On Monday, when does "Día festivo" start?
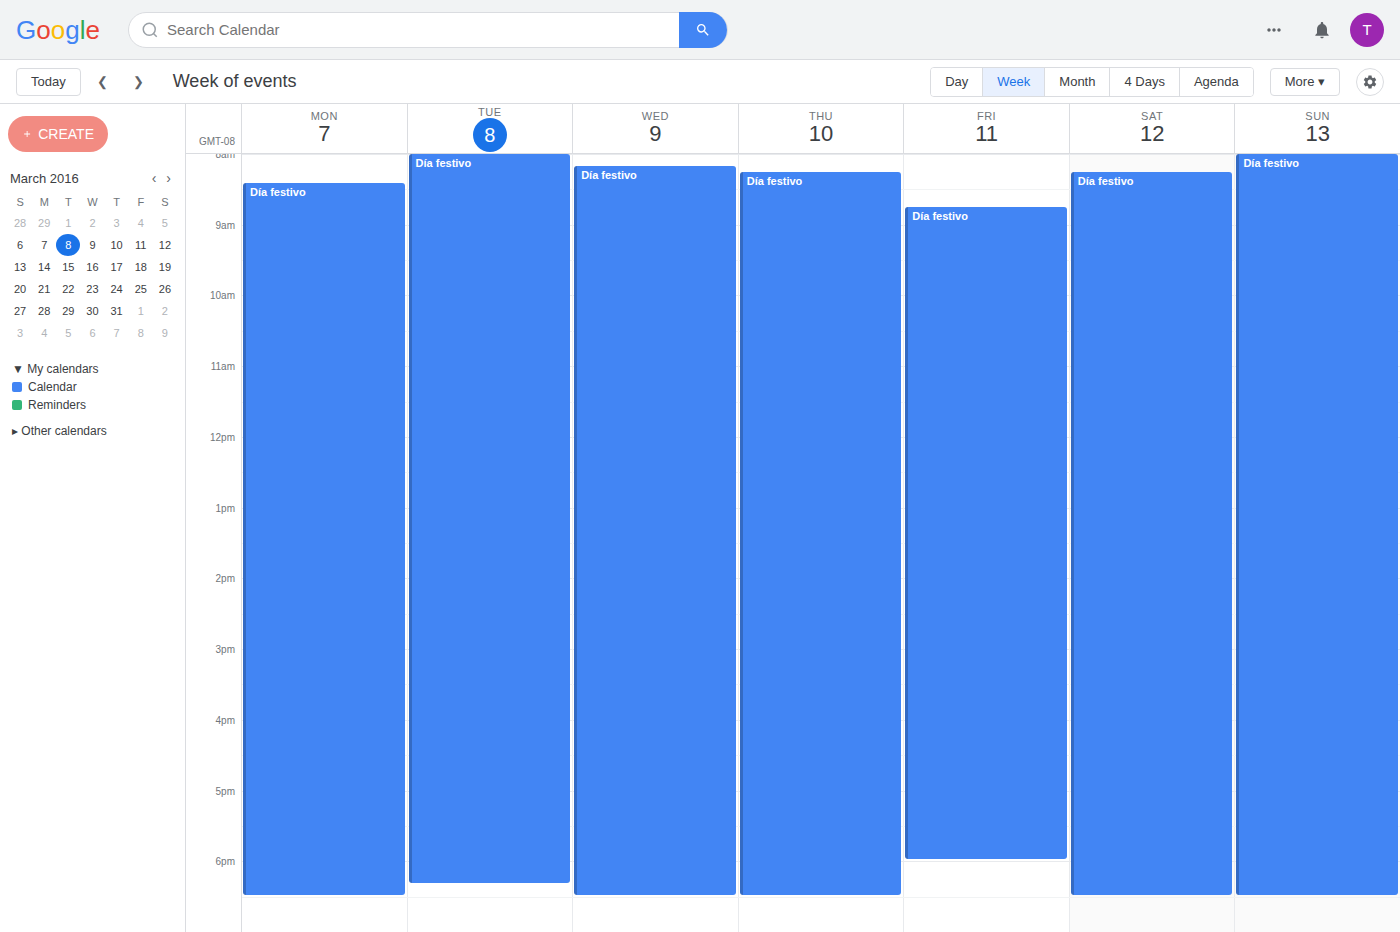
8:25 AM